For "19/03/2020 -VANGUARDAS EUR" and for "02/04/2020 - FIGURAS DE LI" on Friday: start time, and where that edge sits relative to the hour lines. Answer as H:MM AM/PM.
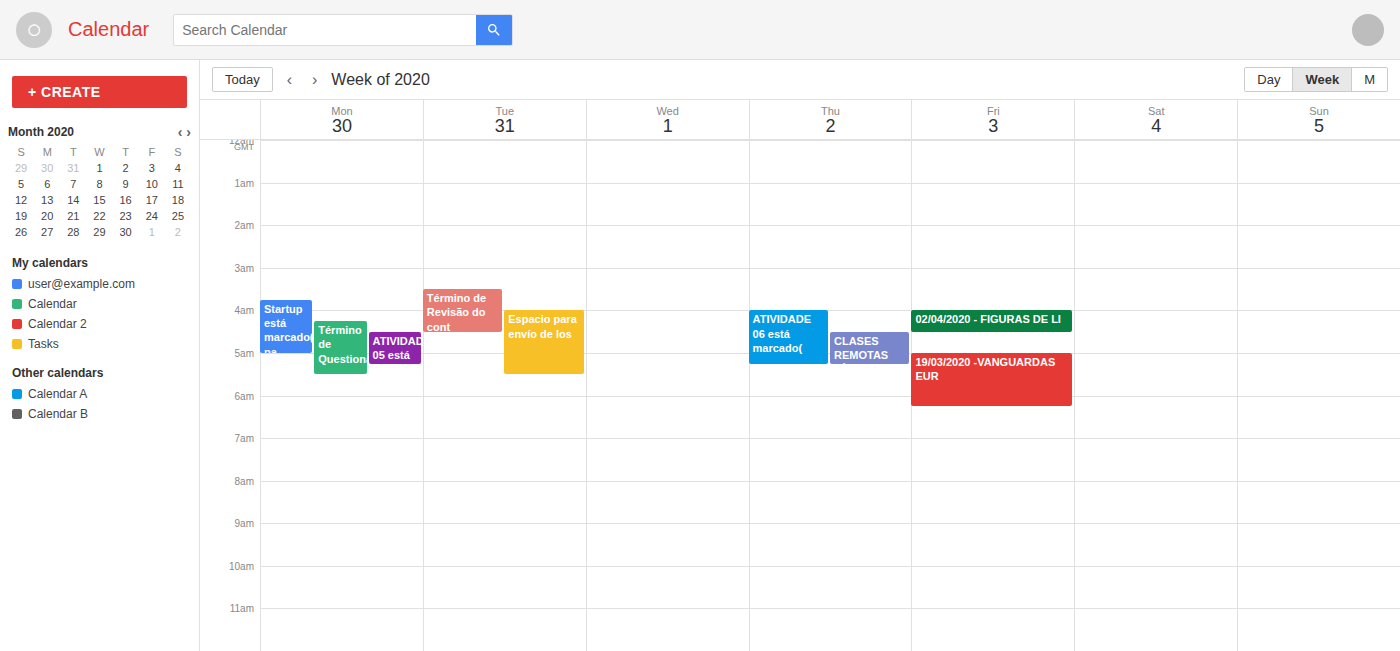
"19/03/2020 -VANGUARDAS EUR": 5:00 AM, exactly on the 5 AM line. "02/04/2020 - FIGURAS DE LI": 4:00 AM, exactly on the 4 AM line.